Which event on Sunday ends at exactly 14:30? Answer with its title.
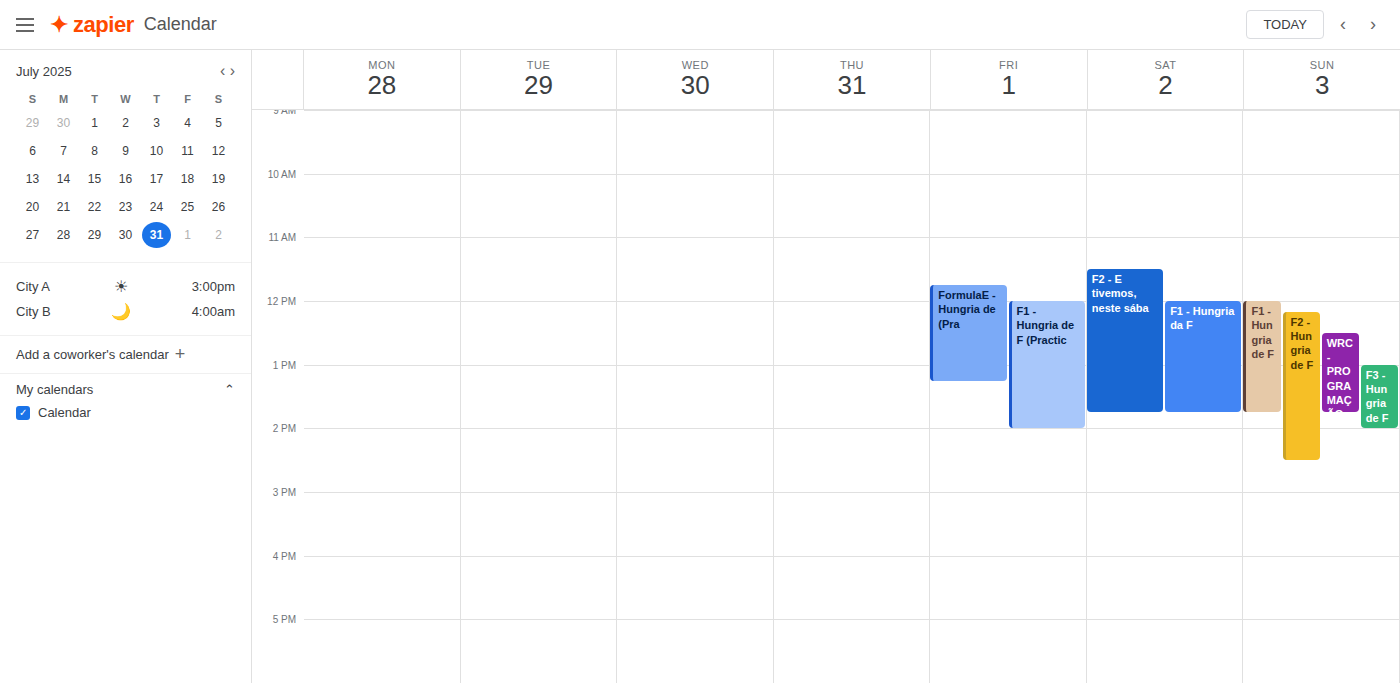
"F2 - Hungria de F"